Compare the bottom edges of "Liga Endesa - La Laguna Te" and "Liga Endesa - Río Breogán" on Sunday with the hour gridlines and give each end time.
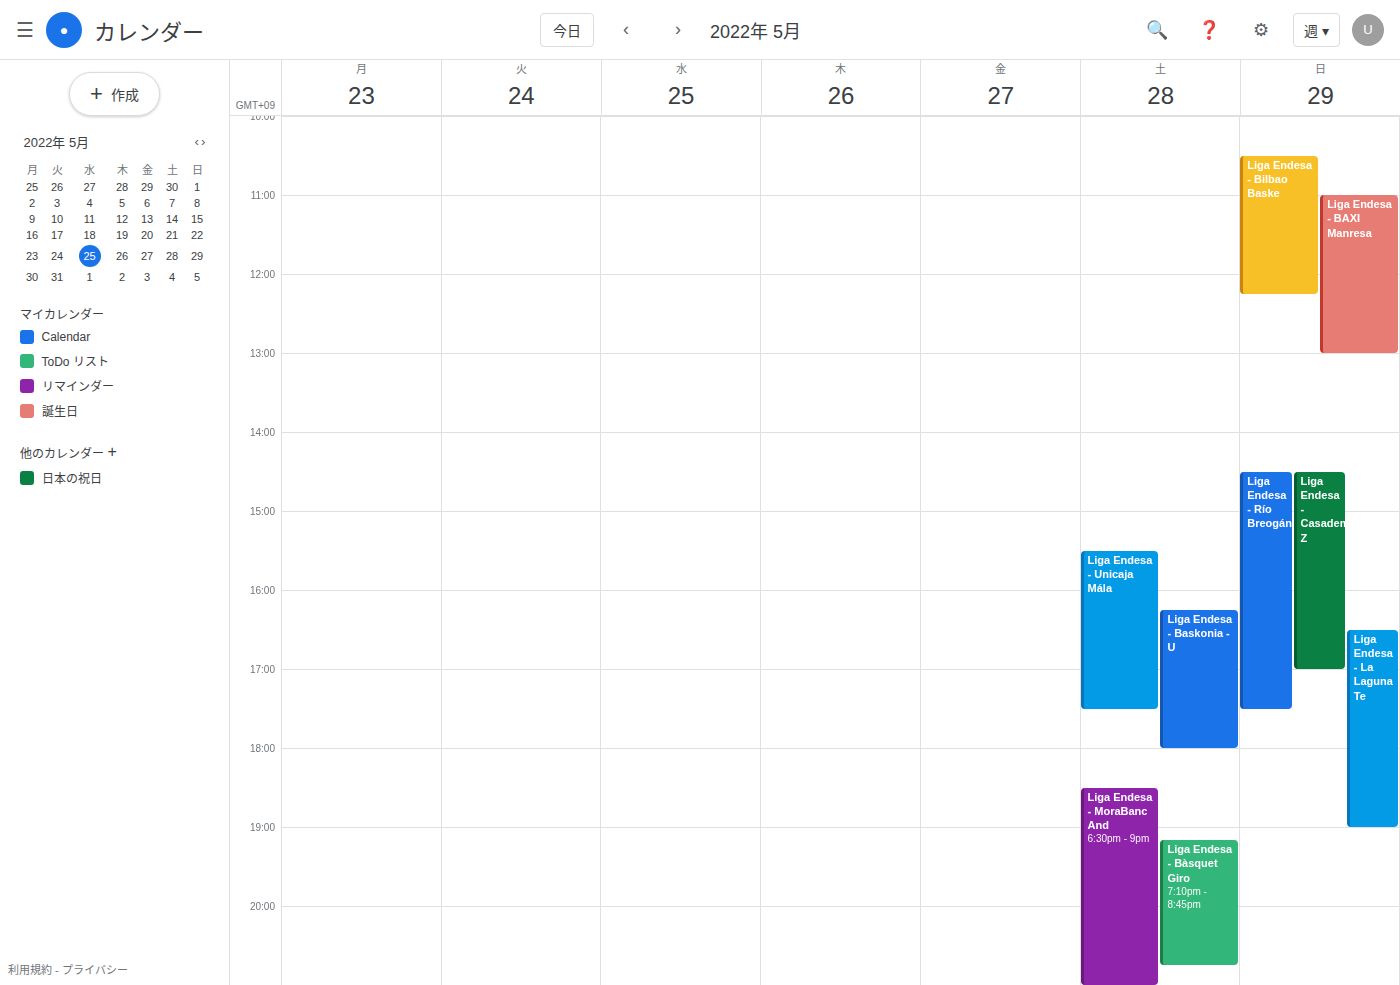
"Liga Endesa - La Laguna Te": 7:00 PM, exactly on the 7 PM line. "Liga Endesa - Río Breogán": 5:30 PM, halfway between the 5 PM and 6 PM lines.